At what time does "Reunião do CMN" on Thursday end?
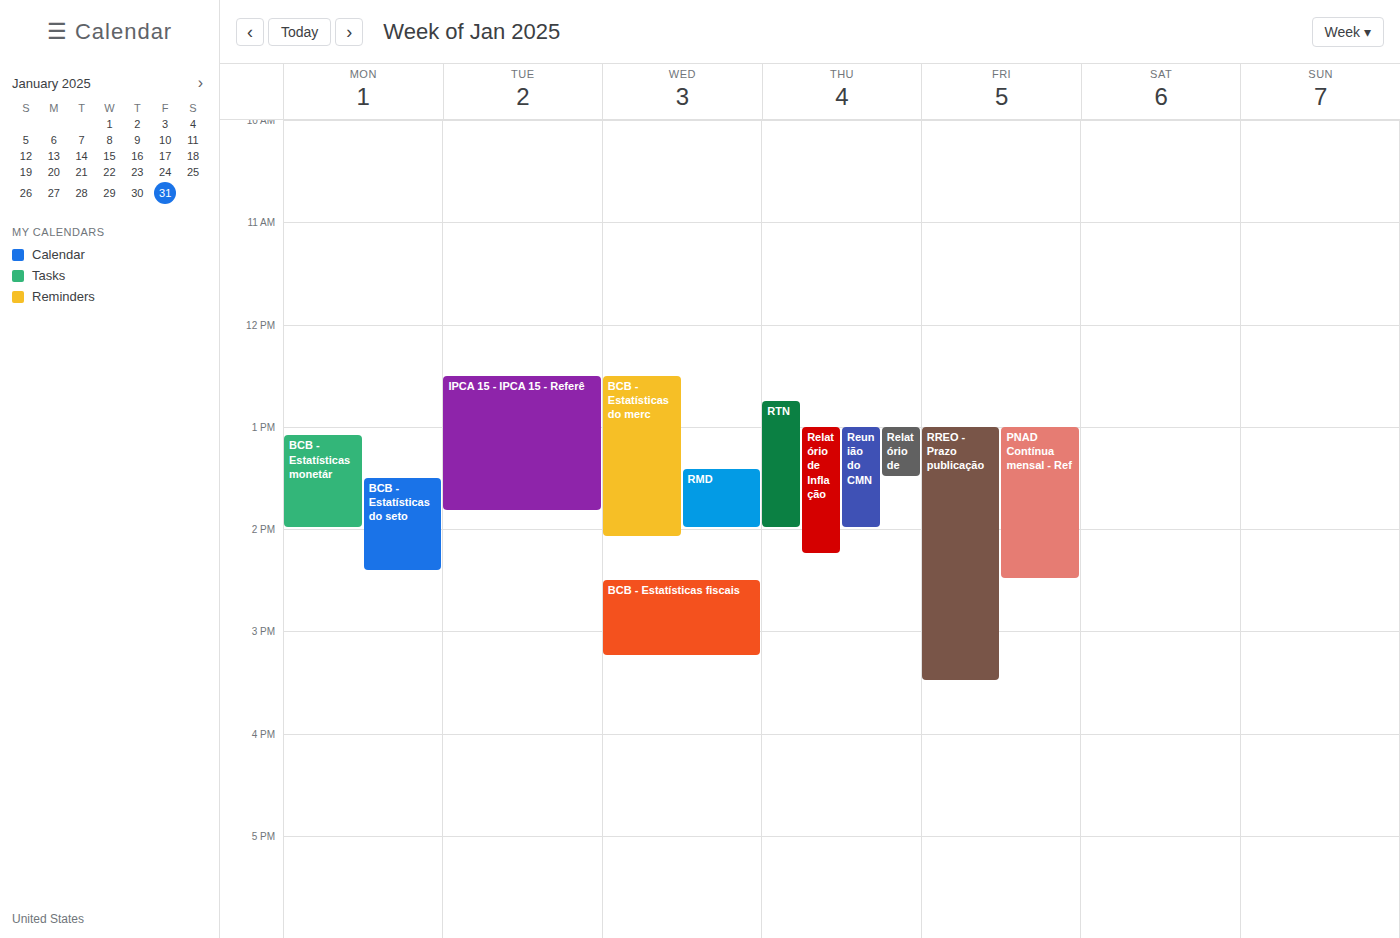
2:00 PM